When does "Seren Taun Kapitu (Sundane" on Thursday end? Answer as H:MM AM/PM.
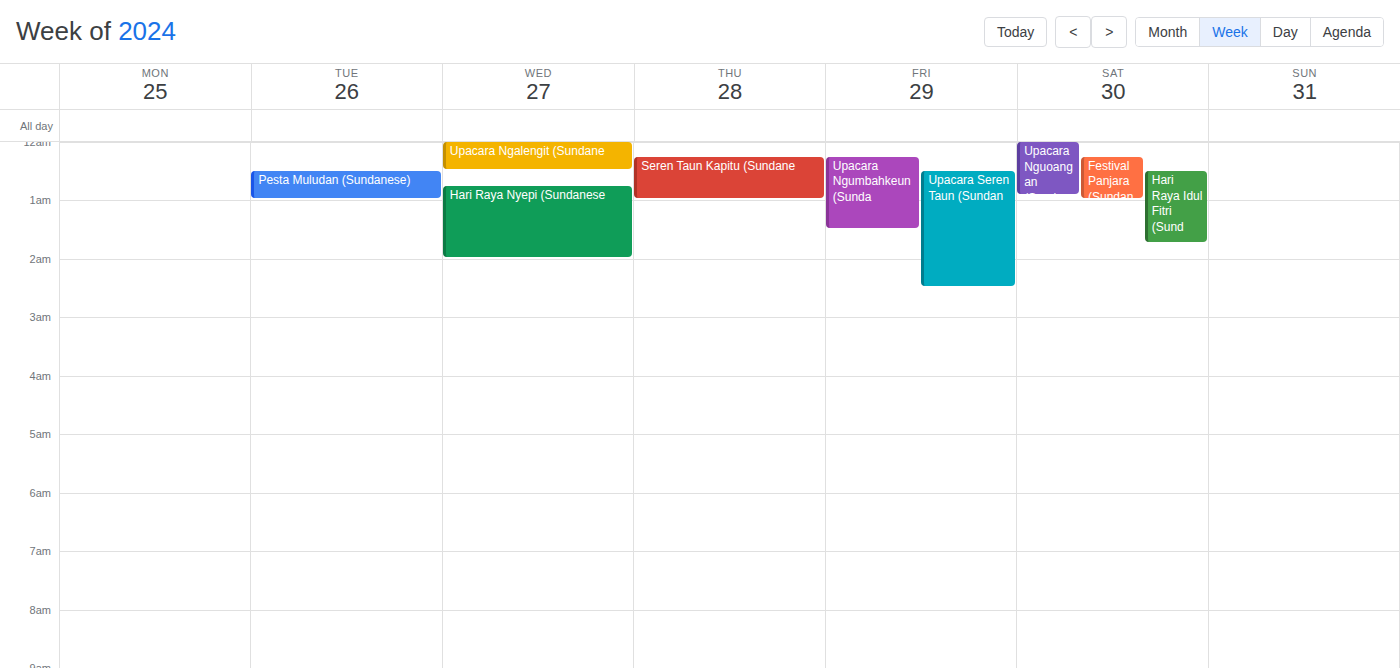
1:00 AM